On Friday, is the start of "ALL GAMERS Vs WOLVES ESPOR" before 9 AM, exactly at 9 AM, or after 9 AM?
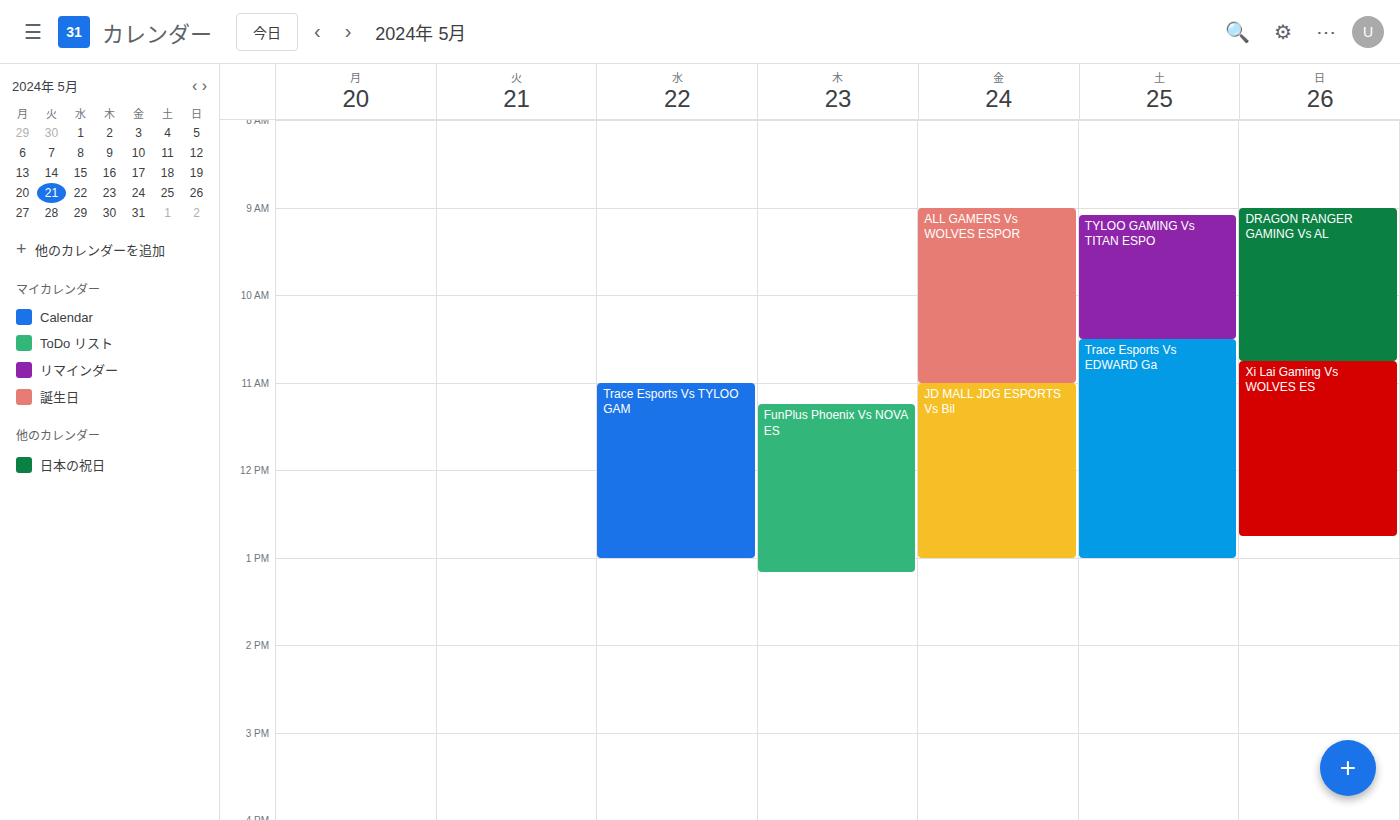
9:00 AM -- exactly at 9 AM, on the 9 AM line.